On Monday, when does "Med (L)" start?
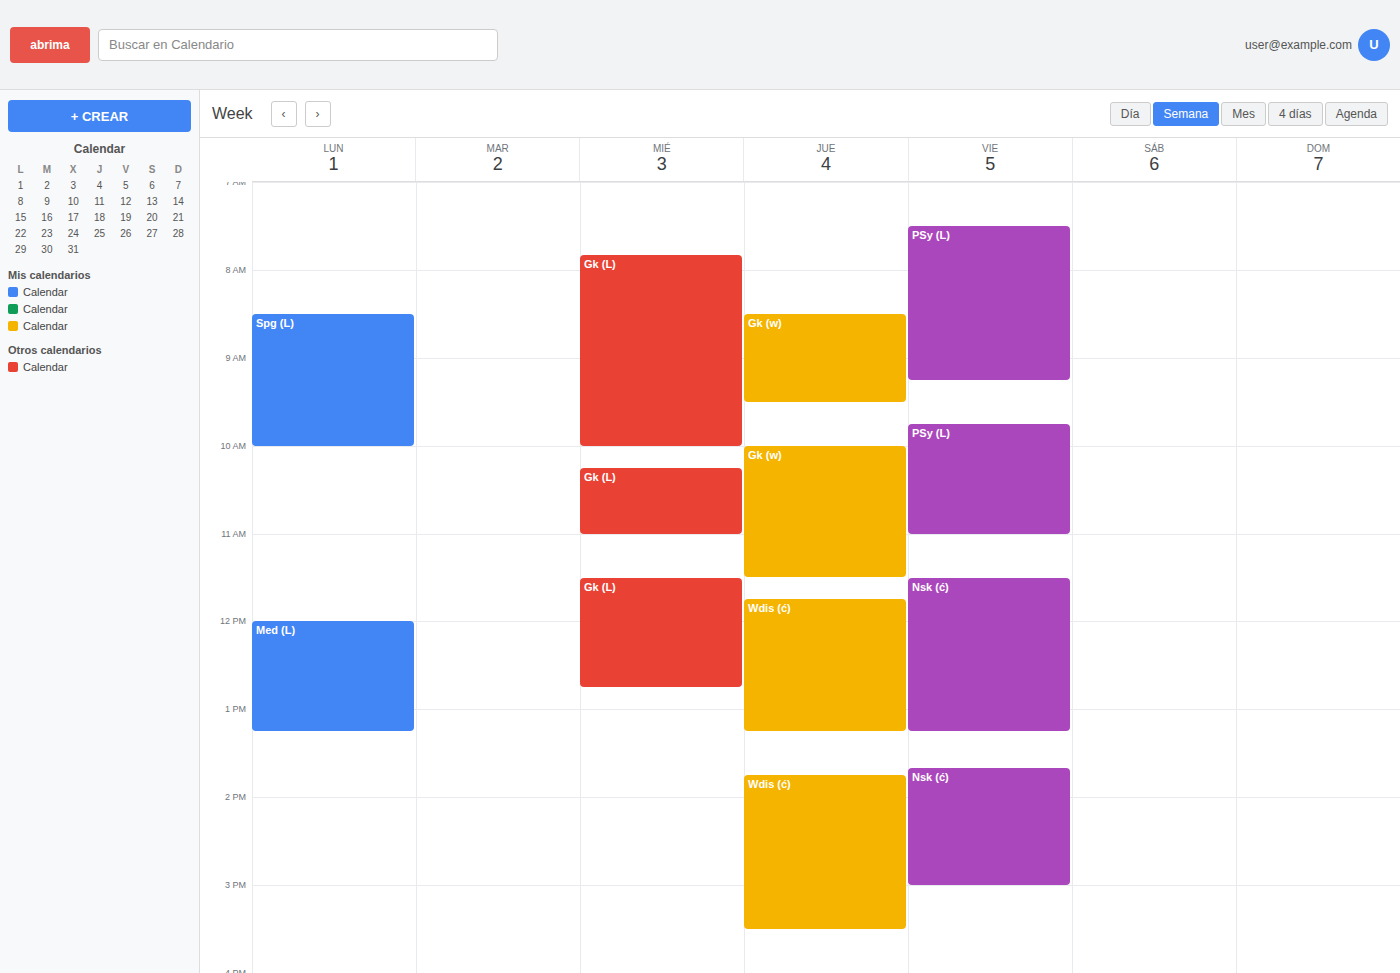
12:00 PM